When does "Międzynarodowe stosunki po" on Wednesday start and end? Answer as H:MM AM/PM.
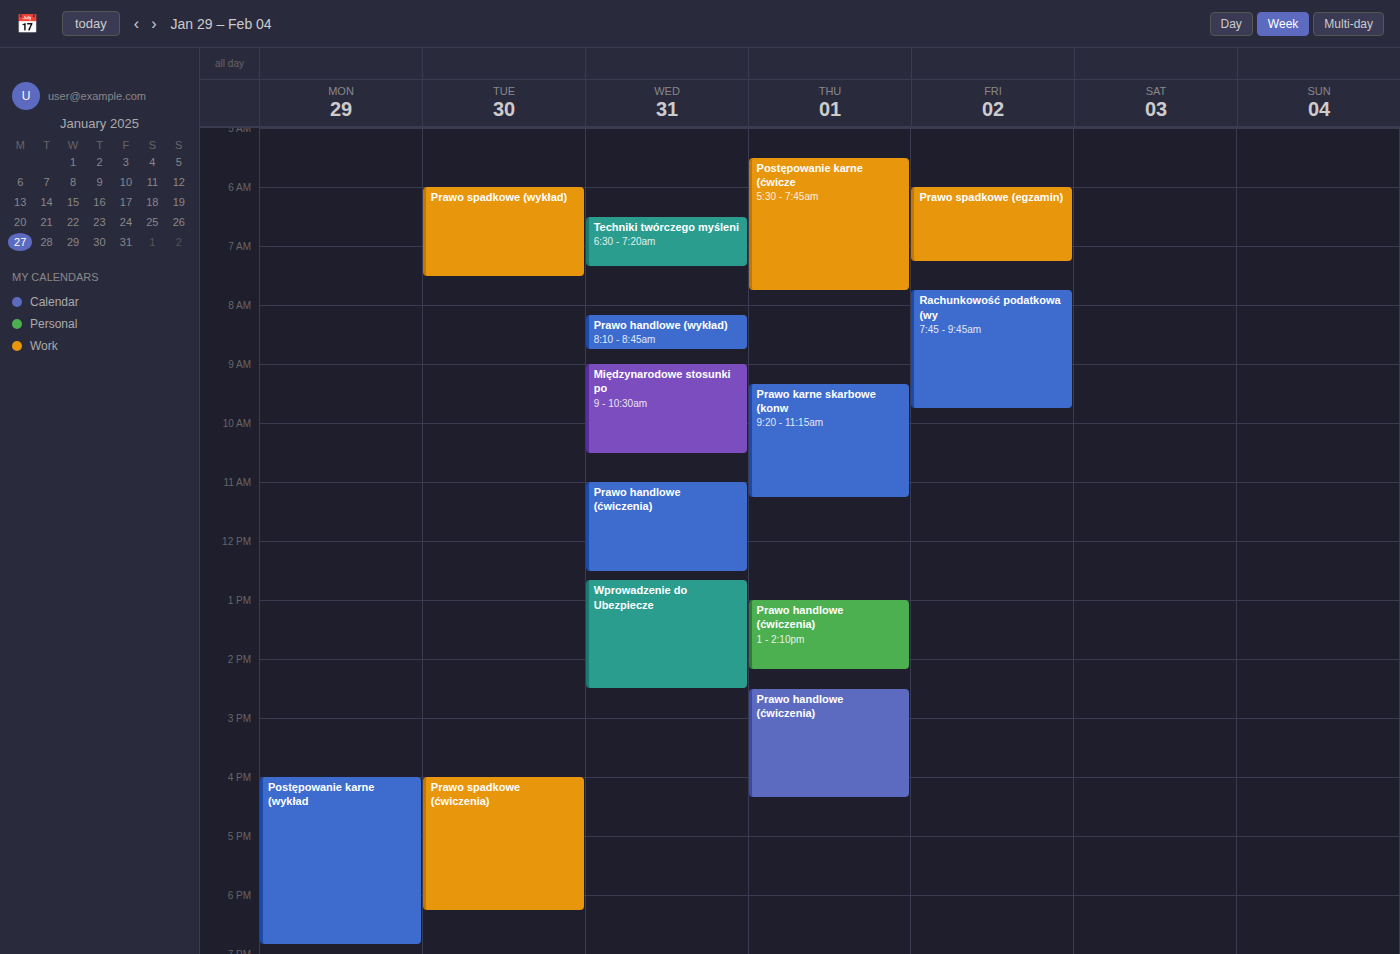
9:00 AM to 10:30 AM